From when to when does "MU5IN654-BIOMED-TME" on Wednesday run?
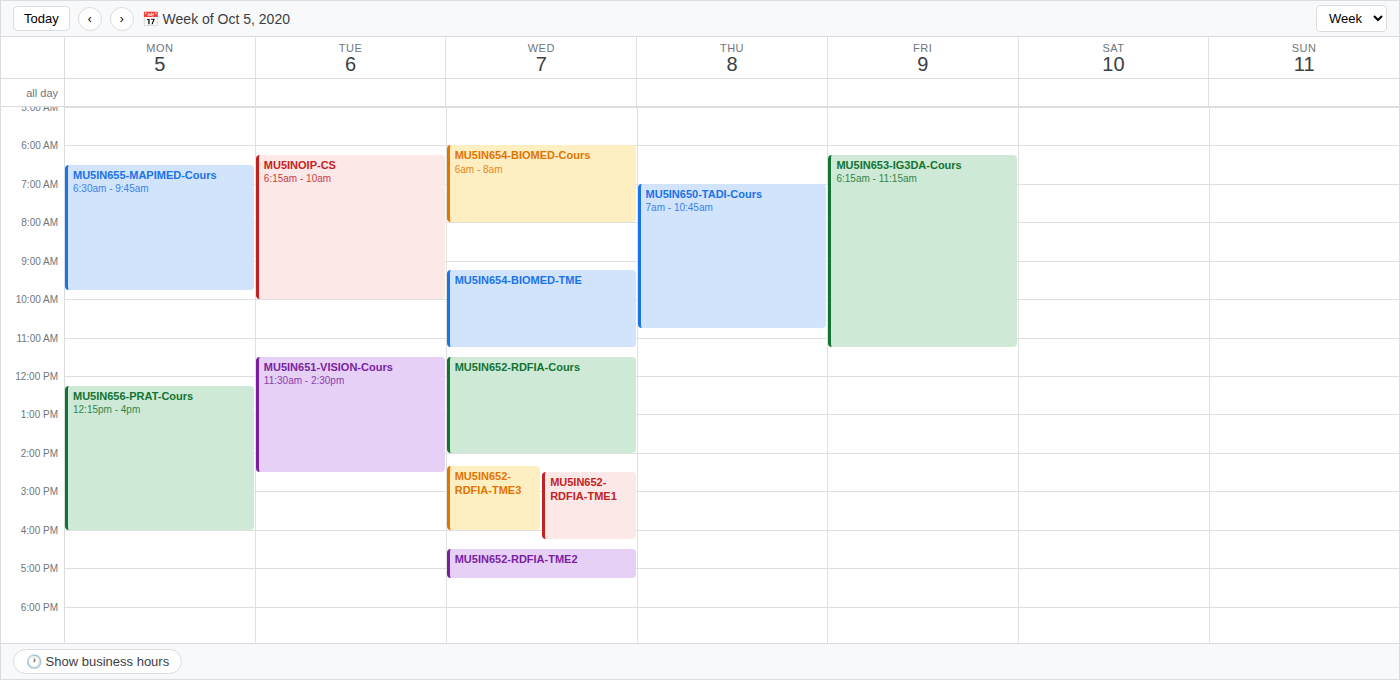
09:15 to 11:15